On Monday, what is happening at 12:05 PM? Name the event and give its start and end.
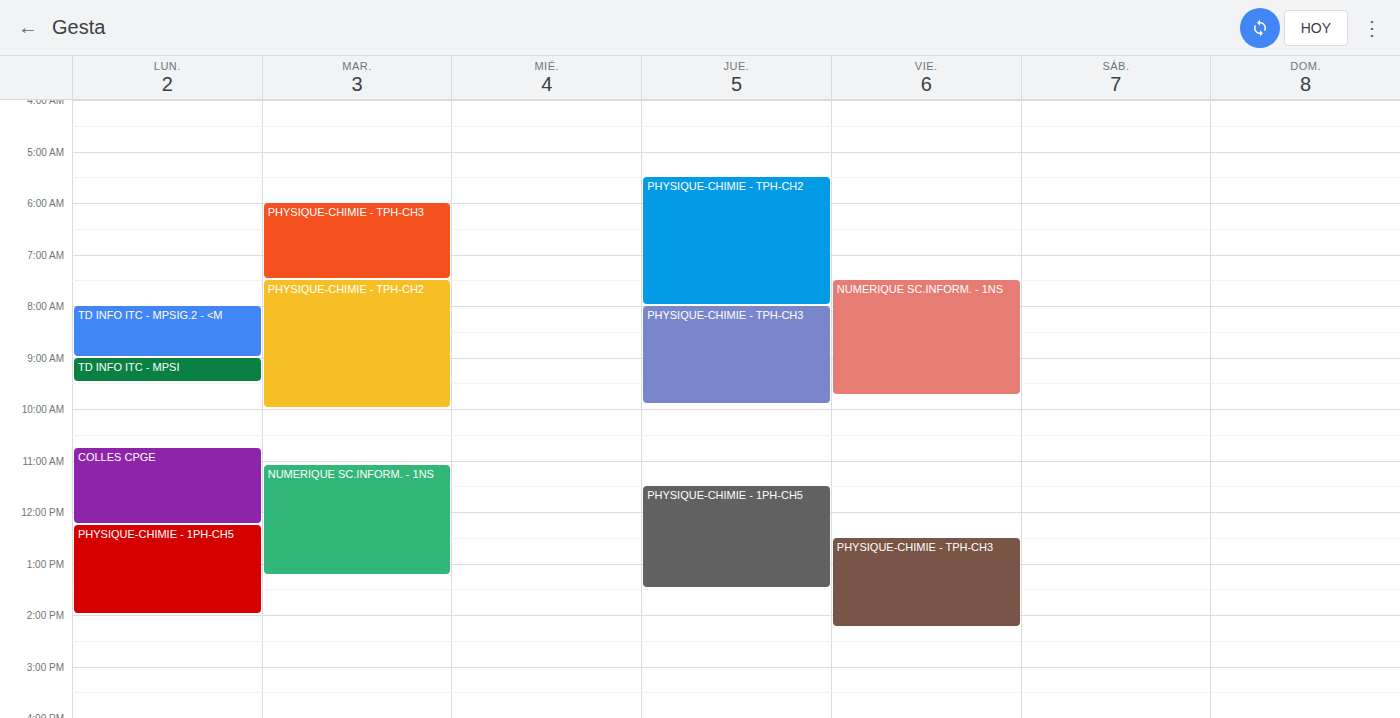
"COLLES CPGE", 10:45 AM to 12:15 PM